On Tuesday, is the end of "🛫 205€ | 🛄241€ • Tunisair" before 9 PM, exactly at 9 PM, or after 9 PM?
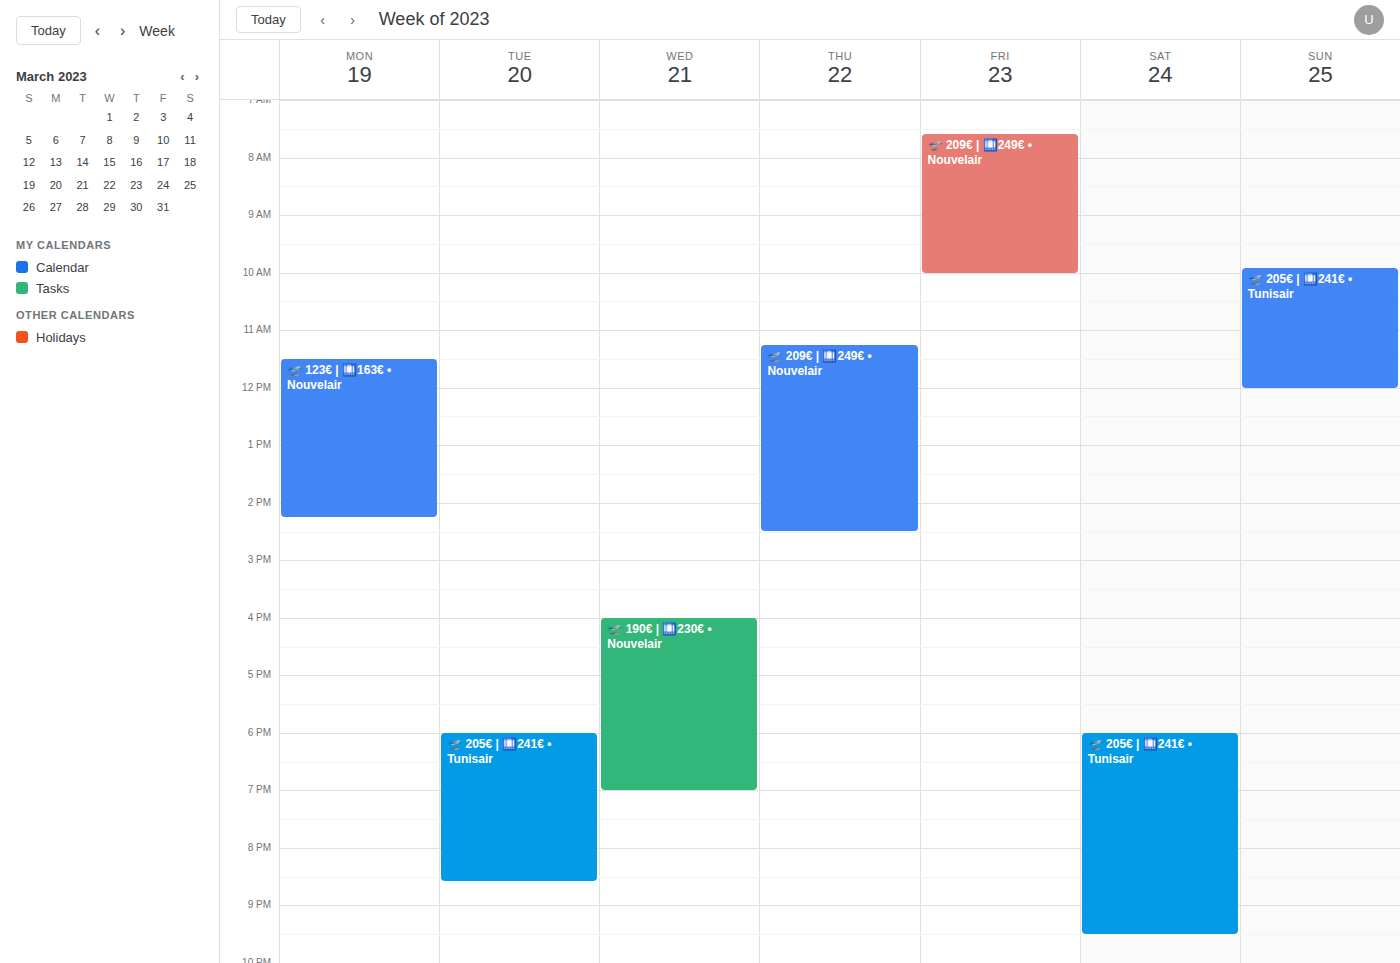
8:35 PM -- before 9 PM, 25 minutes above the 9 PM line.